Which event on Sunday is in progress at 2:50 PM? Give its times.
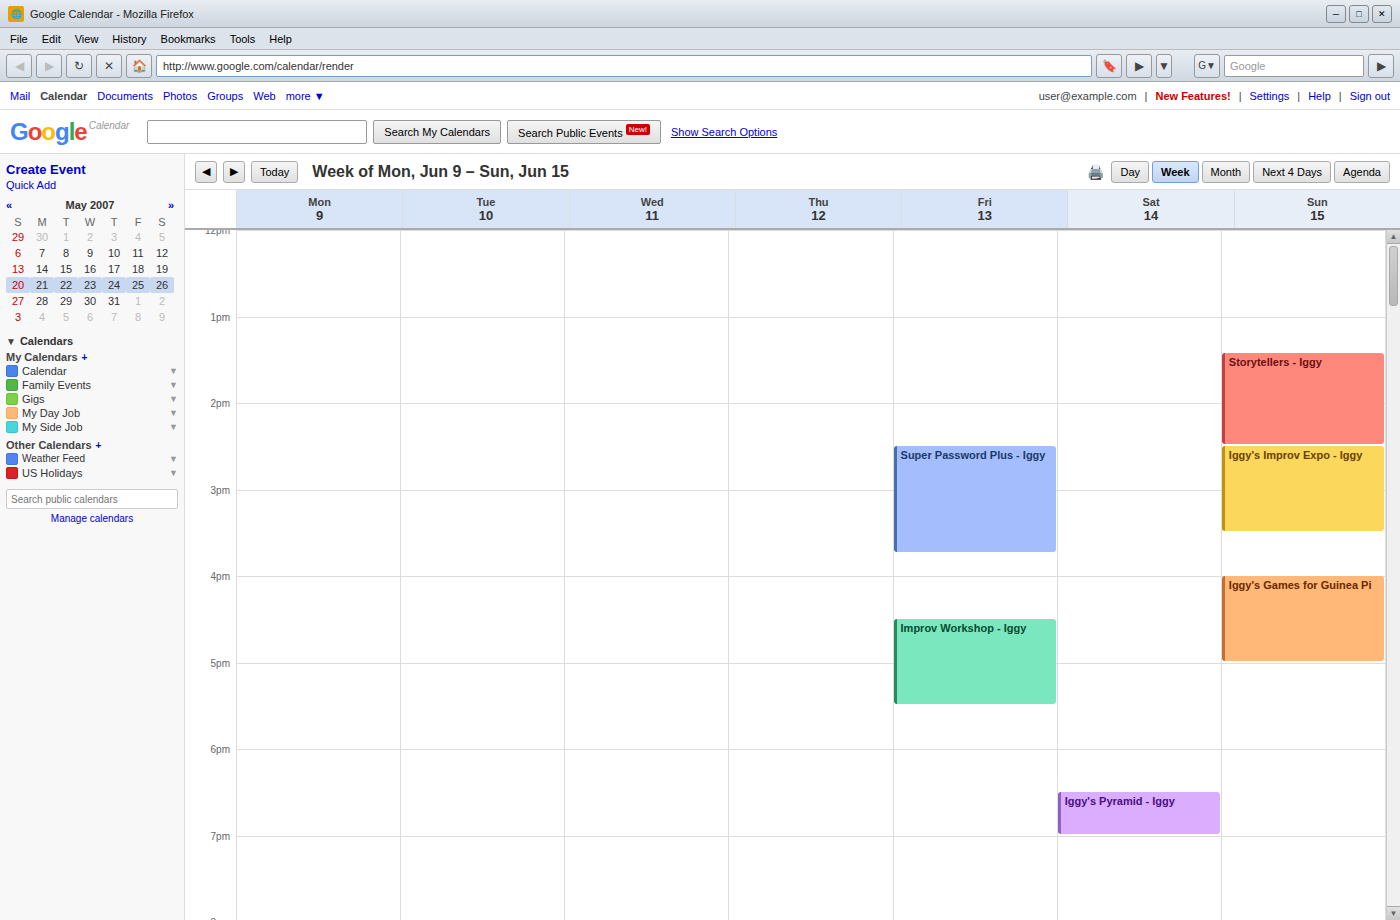
"Iggy's Improv Expo - Iggy", 2:30 PM to 3:30 PM